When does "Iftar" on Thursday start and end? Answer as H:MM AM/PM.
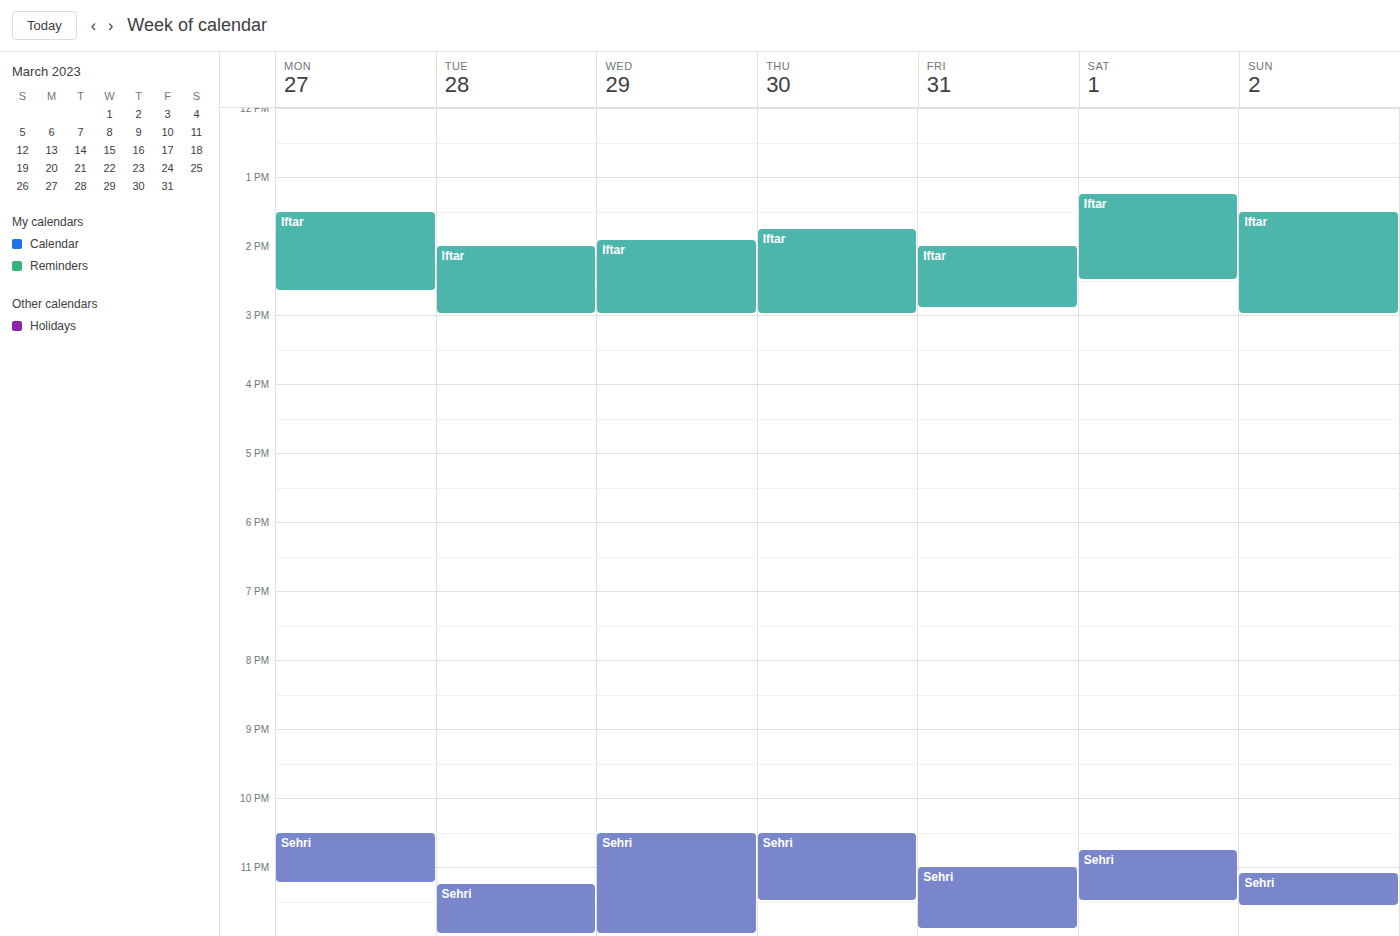
1:45 PM to 3:00 PM